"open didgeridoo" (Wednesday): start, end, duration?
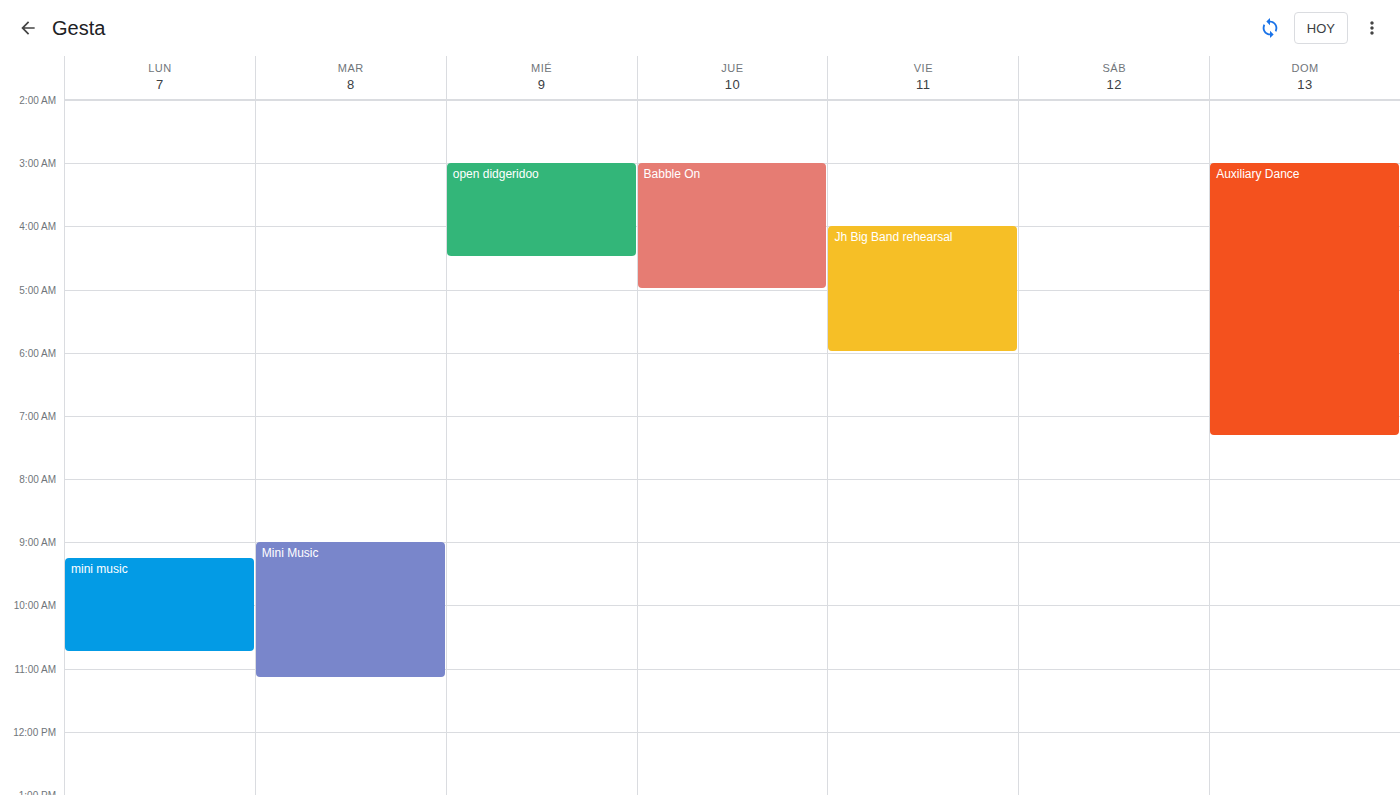
3:00 AM to 4:30 AM, 1 hour 30 minutes